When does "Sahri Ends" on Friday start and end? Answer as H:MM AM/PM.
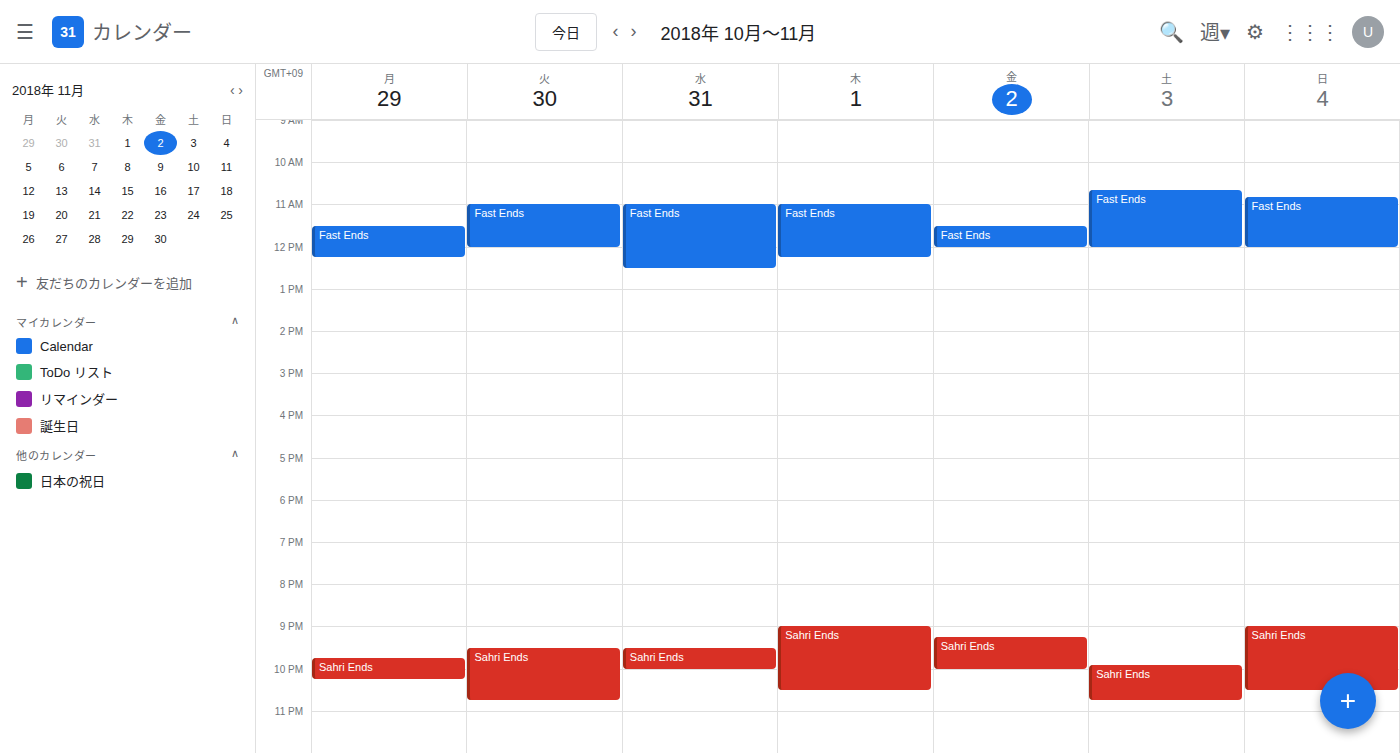
9:15 PM to 10:00 PM